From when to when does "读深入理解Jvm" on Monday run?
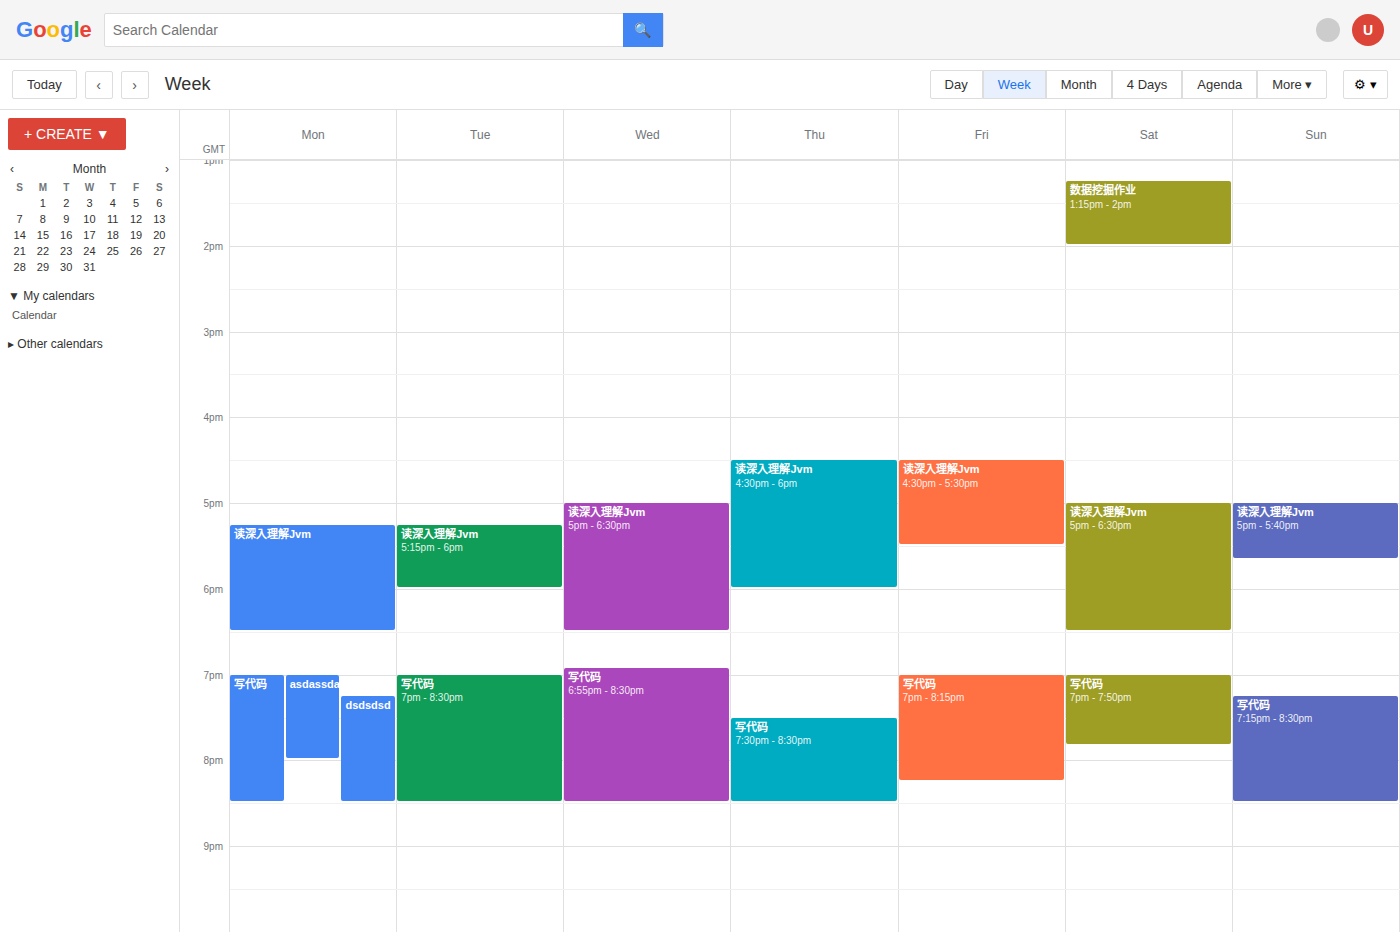
5:15 PM to 6:30 PM